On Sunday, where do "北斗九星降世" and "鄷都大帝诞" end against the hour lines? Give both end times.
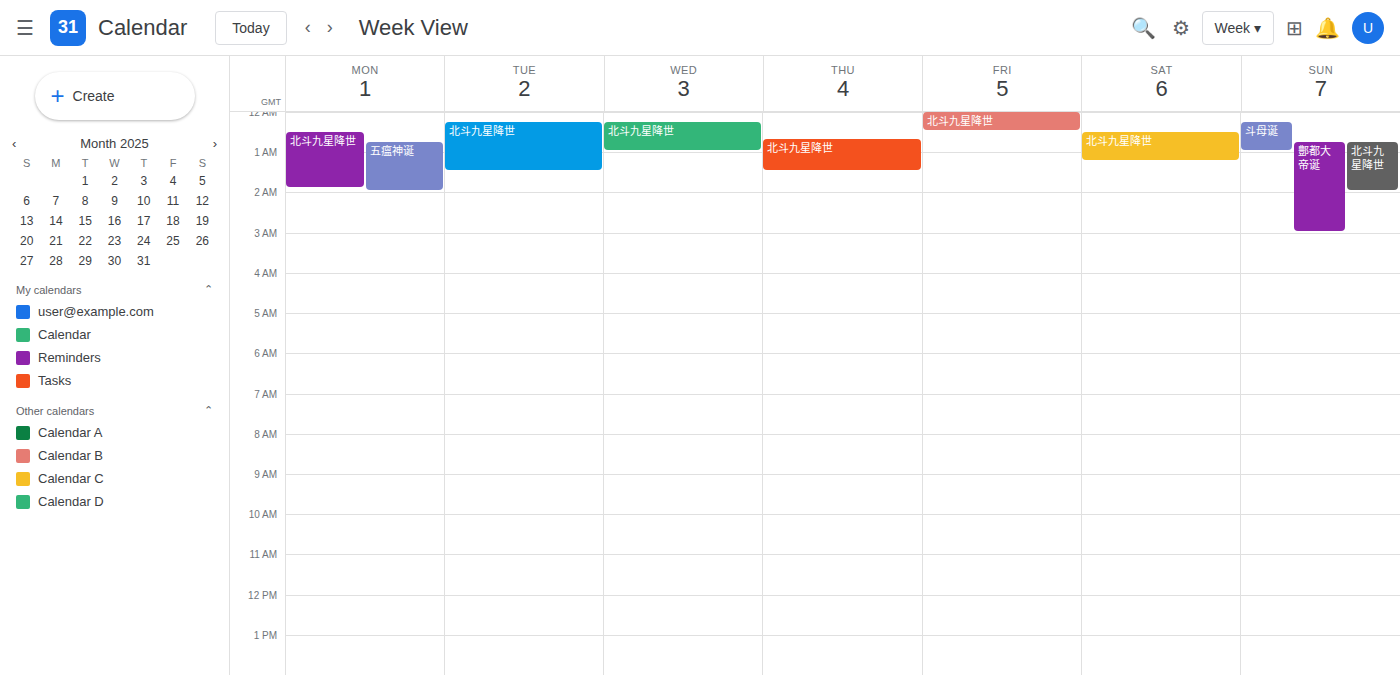
"北斗九星降世": 2:00 AM, exactly on the 2 AM line. "鄷都大帝诞": 3:00 AM, exactly on the 3 AM line.